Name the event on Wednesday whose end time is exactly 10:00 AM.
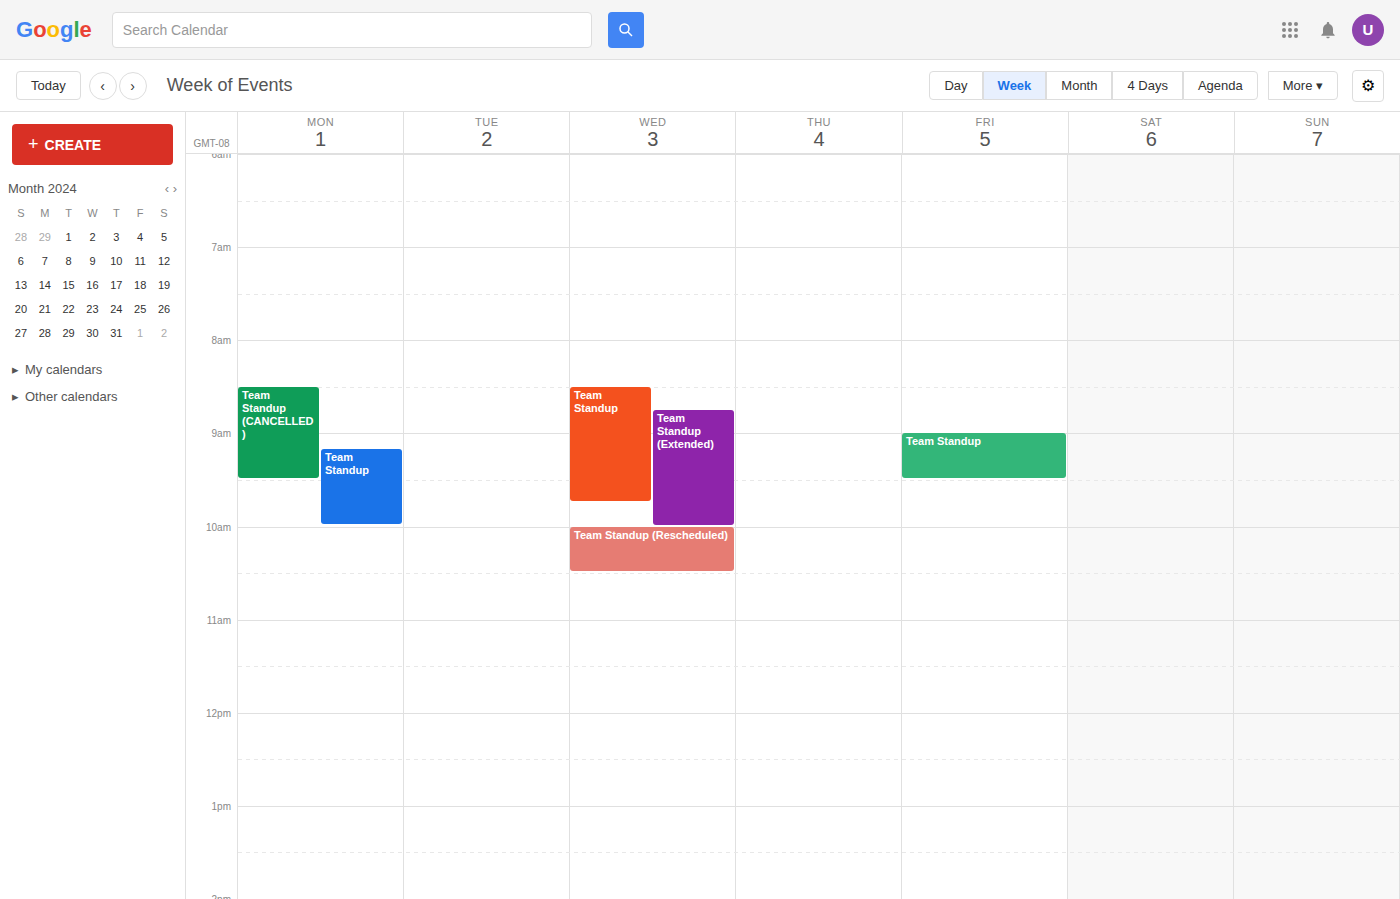
"Team Standup (Extended)"